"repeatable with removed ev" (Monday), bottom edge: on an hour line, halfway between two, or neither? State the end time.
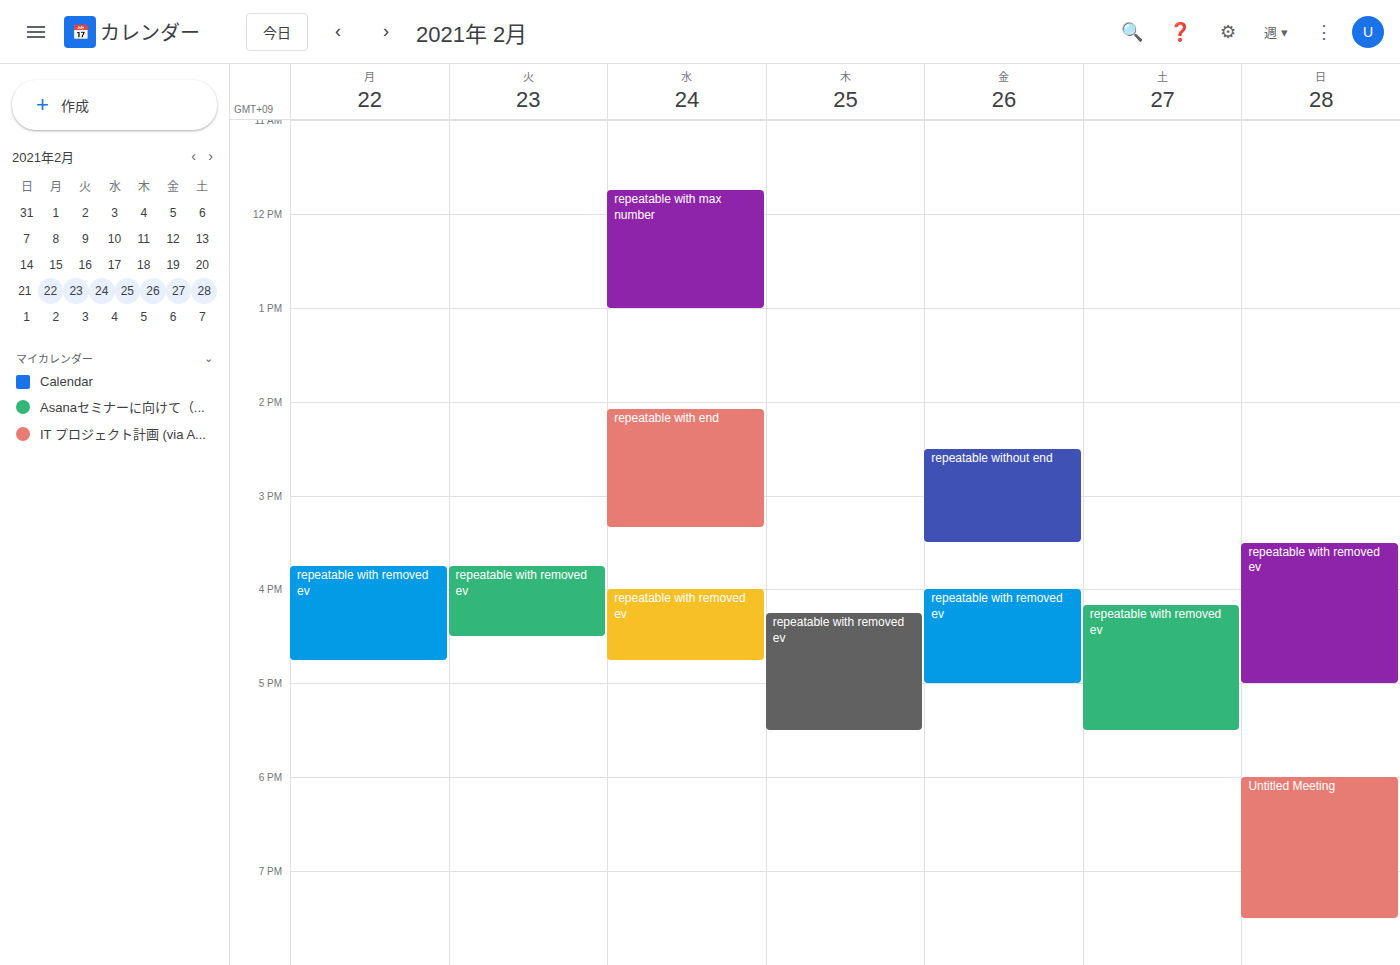
4:45 PM -- neither: three quarters of the way from the 4 PM line to the 5 PM line.